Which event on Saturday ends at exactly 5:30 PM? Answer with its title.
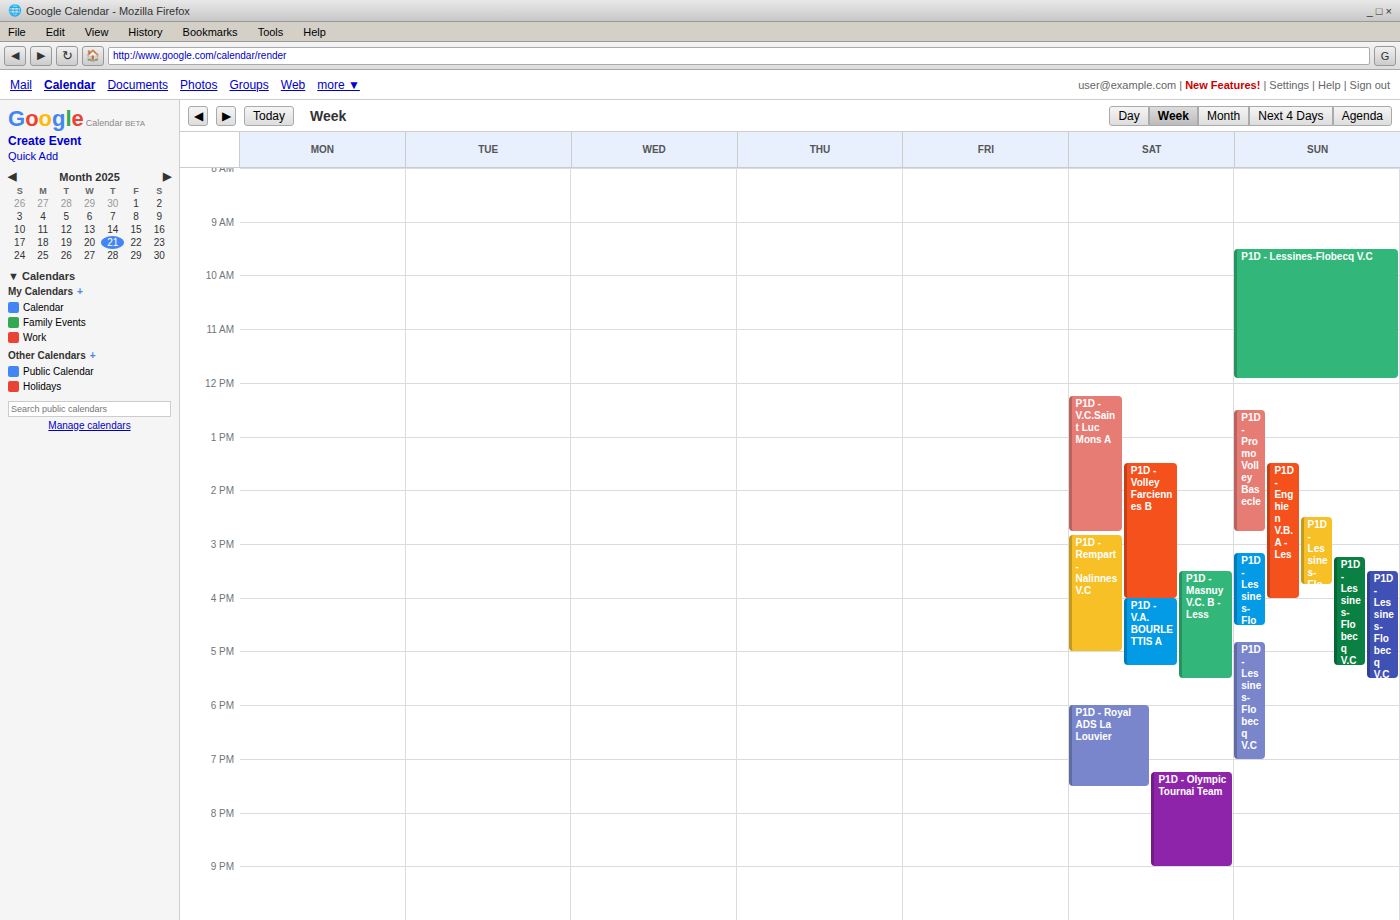
"P1D - Masnuy V.C. B - Less"